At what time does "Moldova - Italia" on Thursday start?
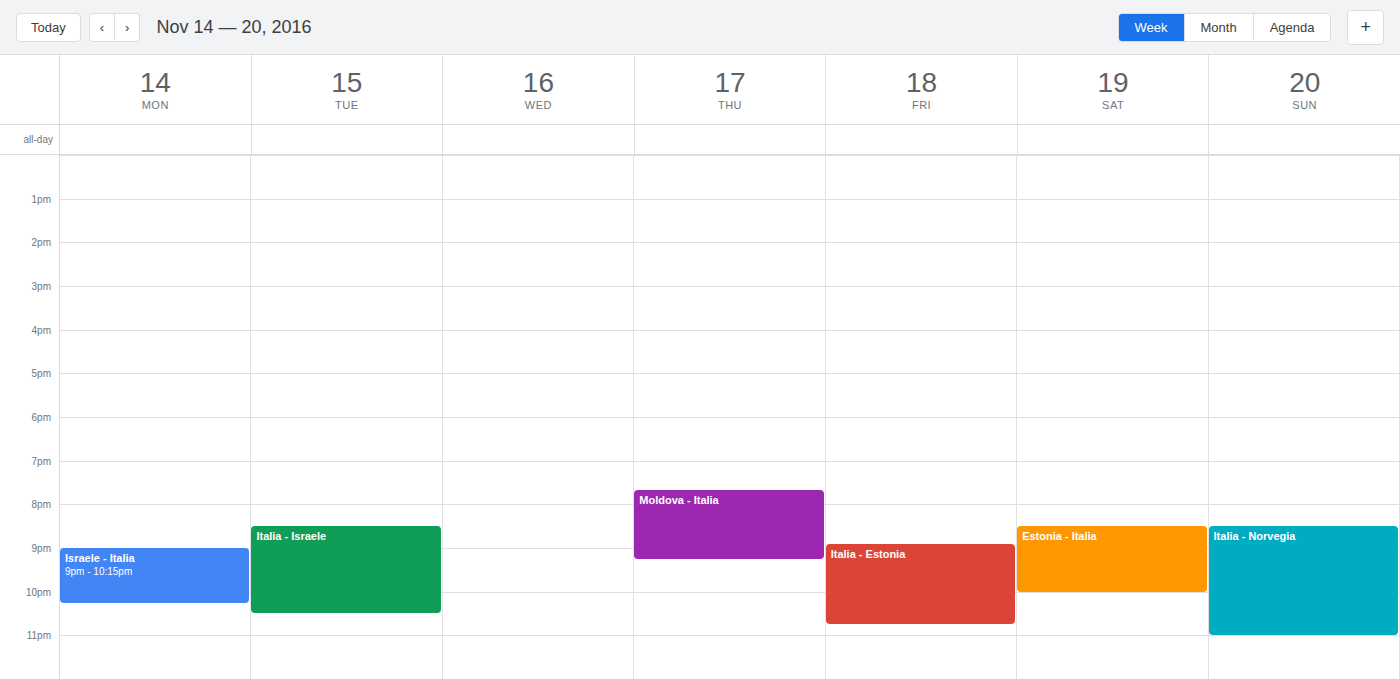
7:40 PM